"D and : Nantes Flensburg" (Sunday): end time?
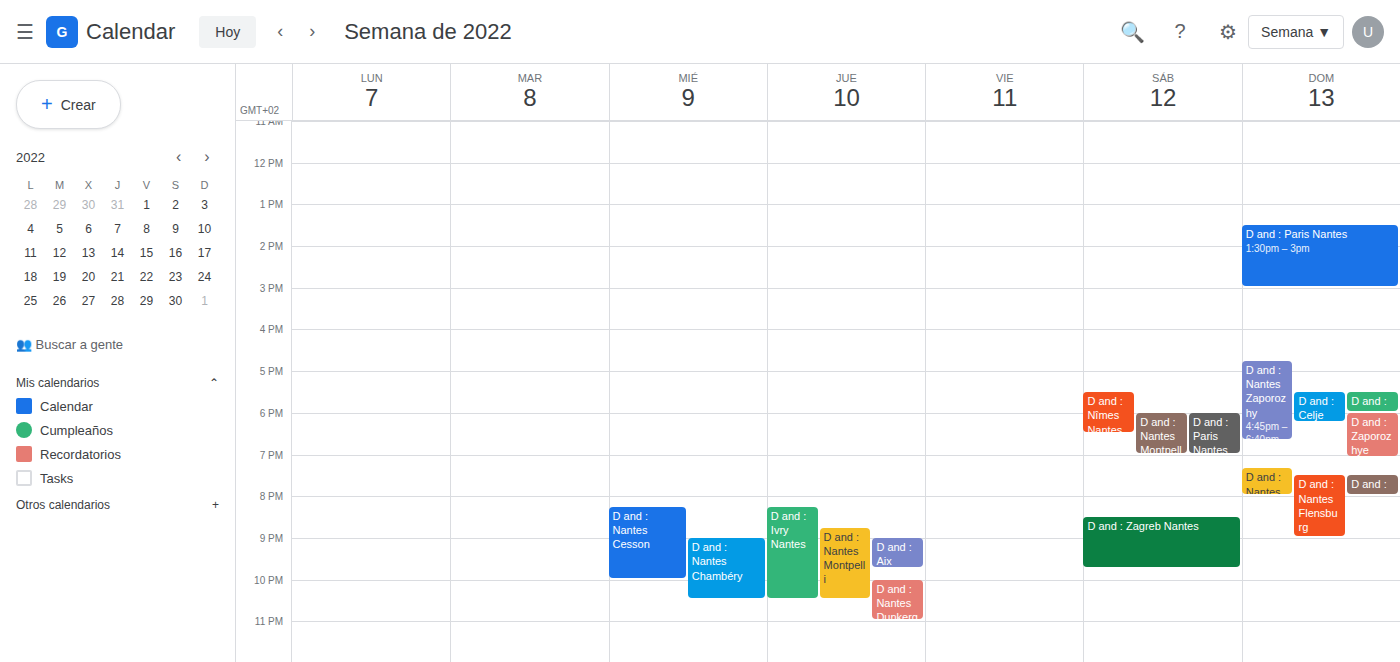
9:00 PM